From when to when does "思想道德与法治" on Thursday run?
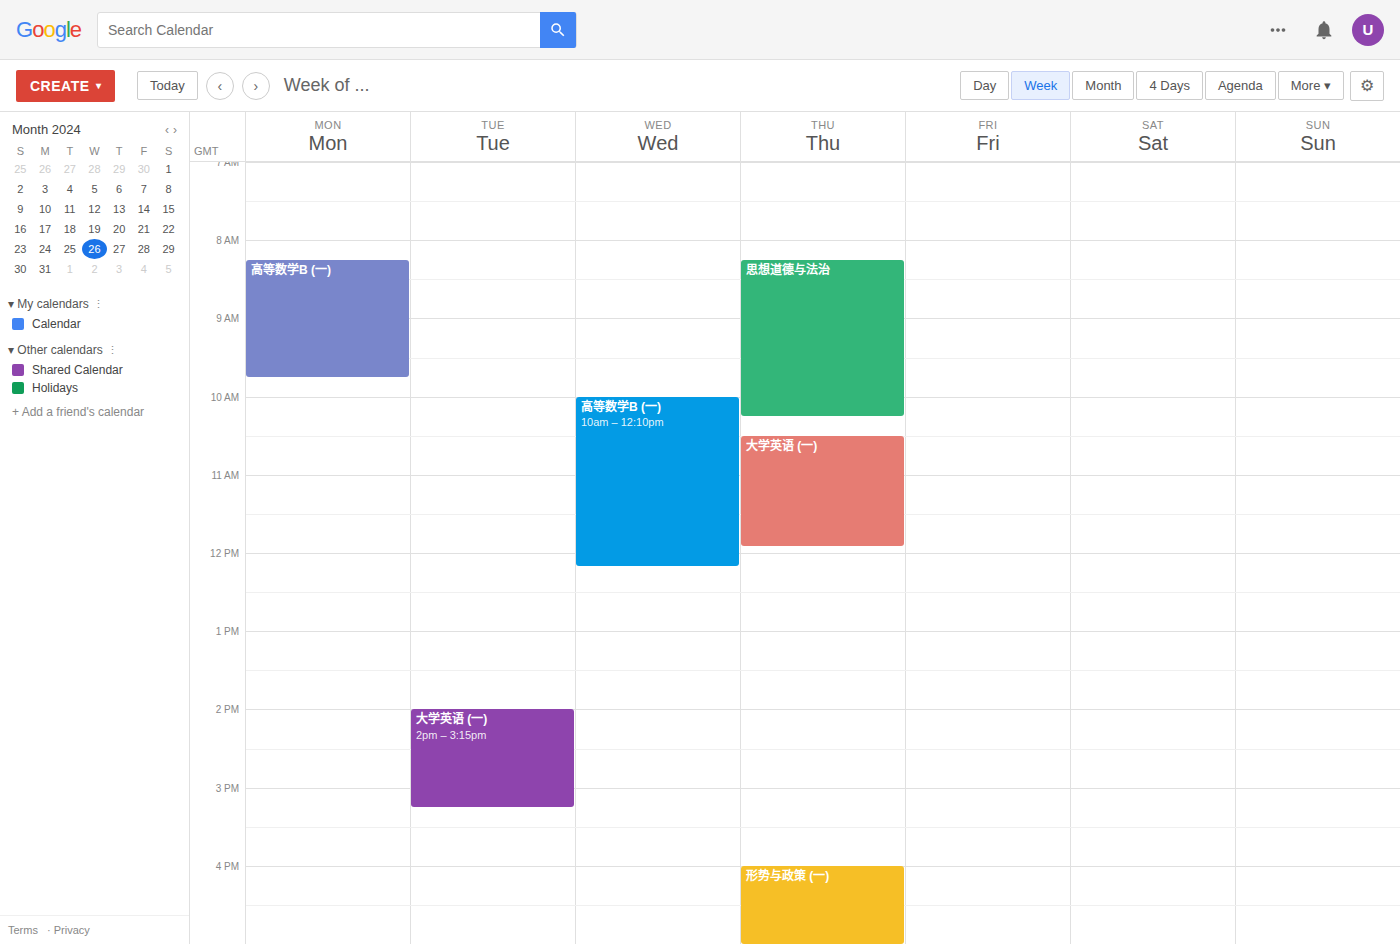
8:15 AM to 10:15 AM